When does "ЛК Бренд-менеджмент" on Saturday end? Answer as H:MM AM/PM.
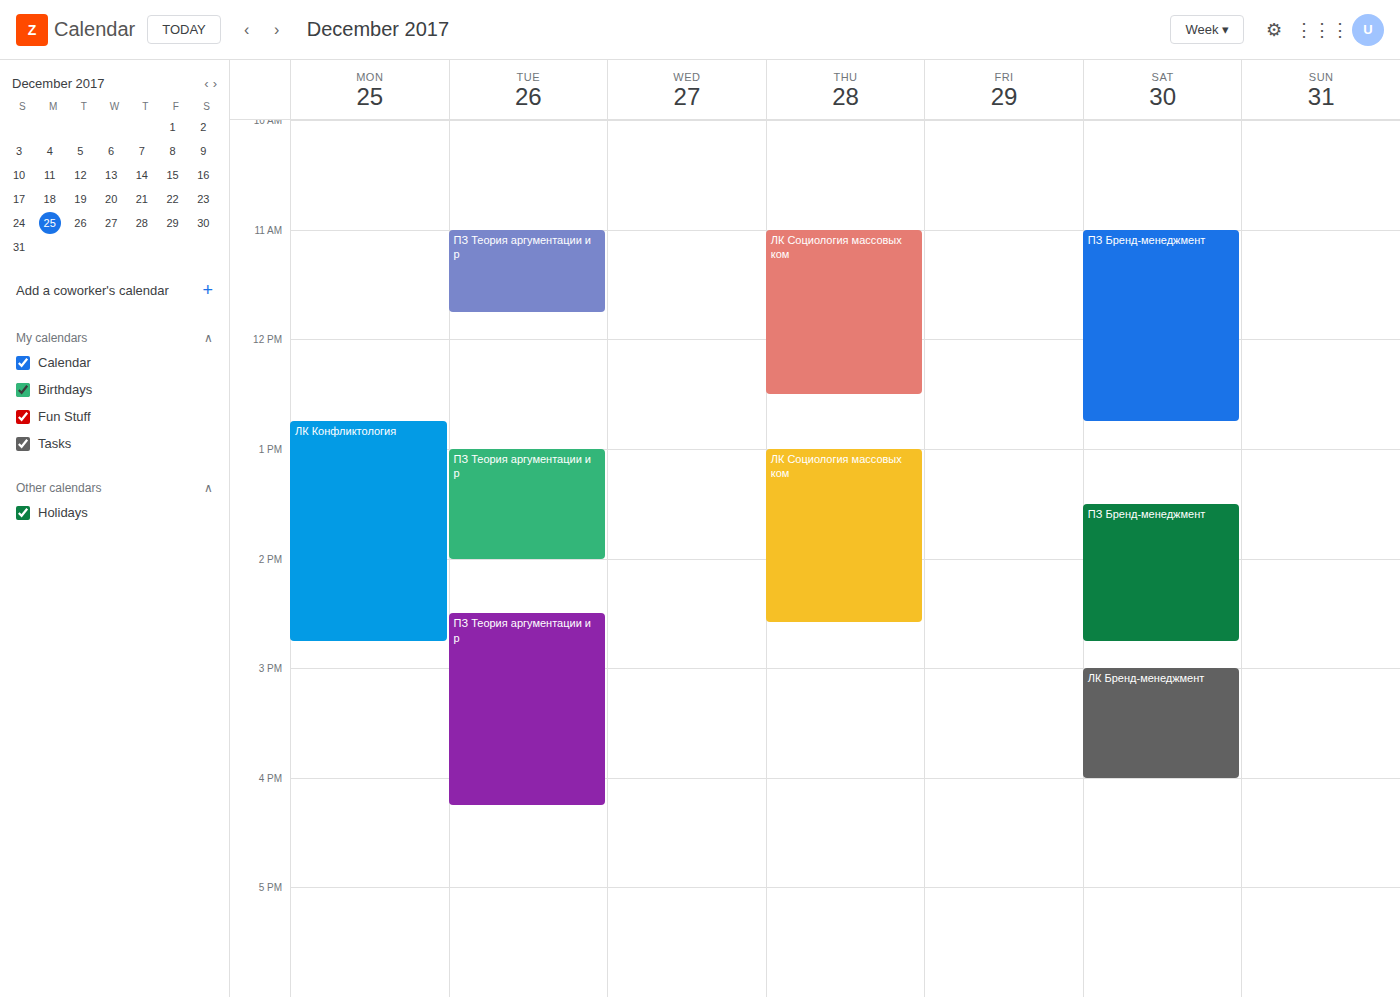
4:00 PM